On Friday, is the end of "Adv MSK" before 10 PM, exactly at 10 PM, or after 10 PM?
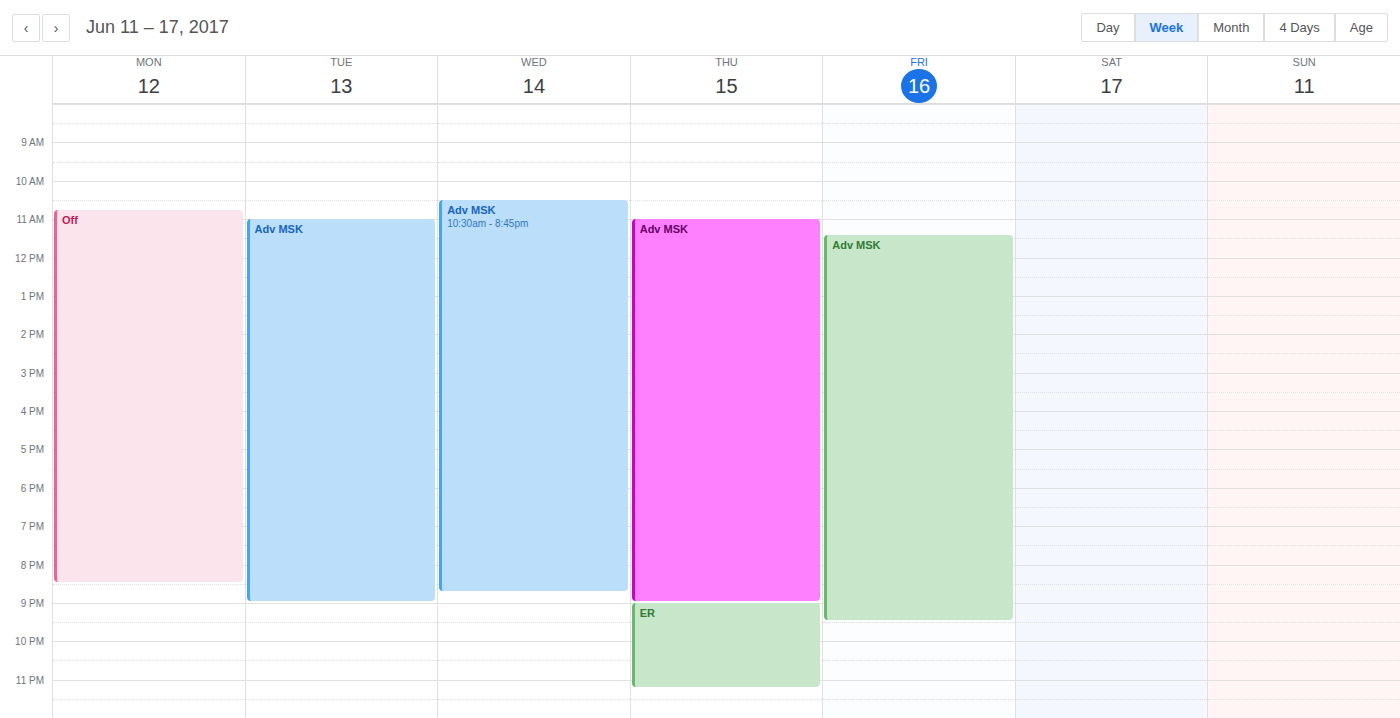
9:30 PM -- before 10 PM, 30 minutes above the 10 PM line.